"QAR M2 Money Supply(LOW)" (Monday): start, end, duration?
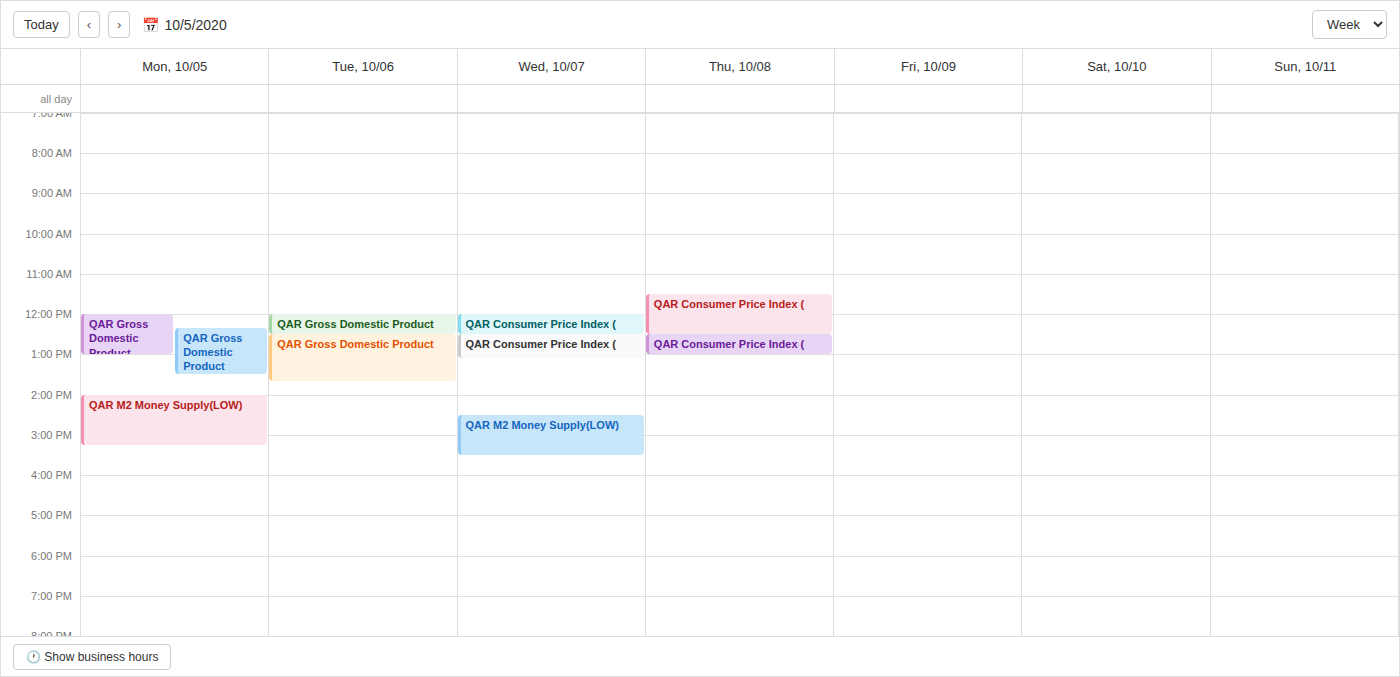
2:00 PM to 3:15 PM, 1 hour 15 minutes